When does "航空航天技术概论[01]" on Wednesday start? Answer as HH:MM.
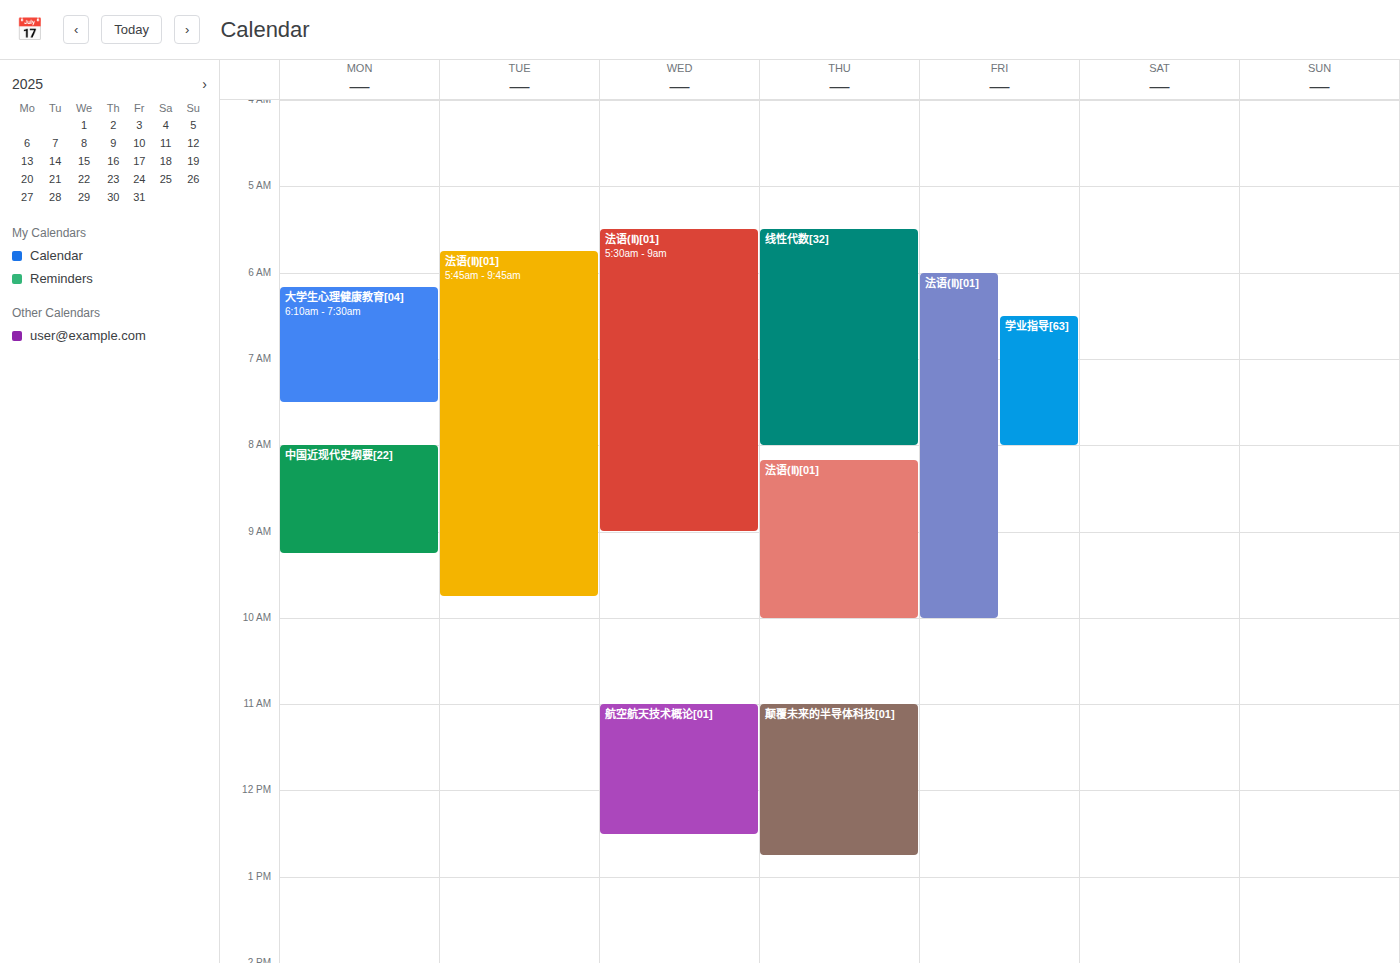
11:00